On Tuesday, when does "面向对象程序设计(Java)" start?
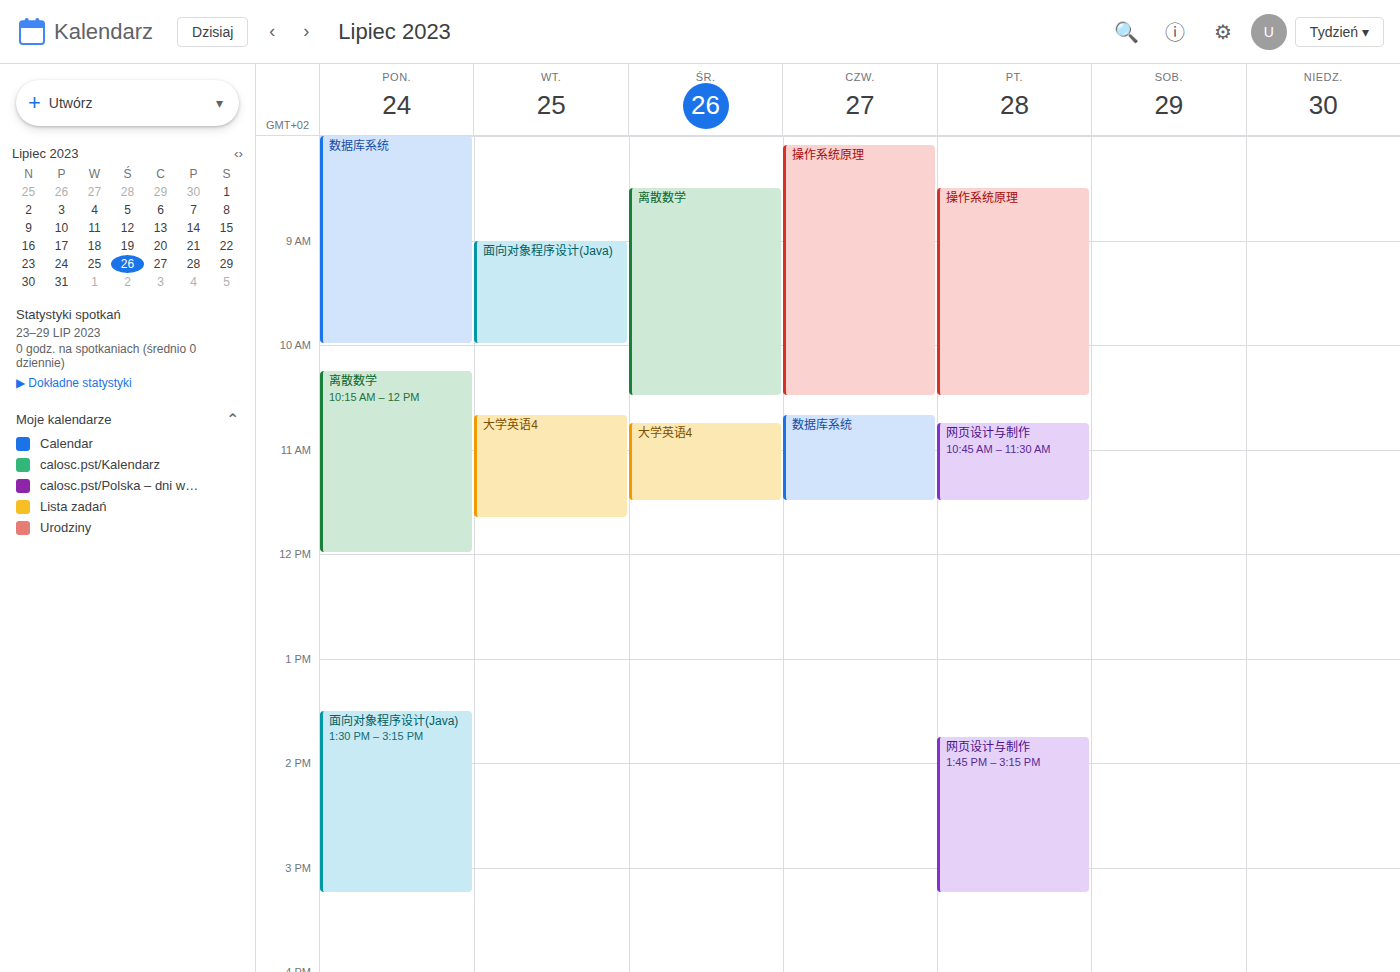
9:00 AM